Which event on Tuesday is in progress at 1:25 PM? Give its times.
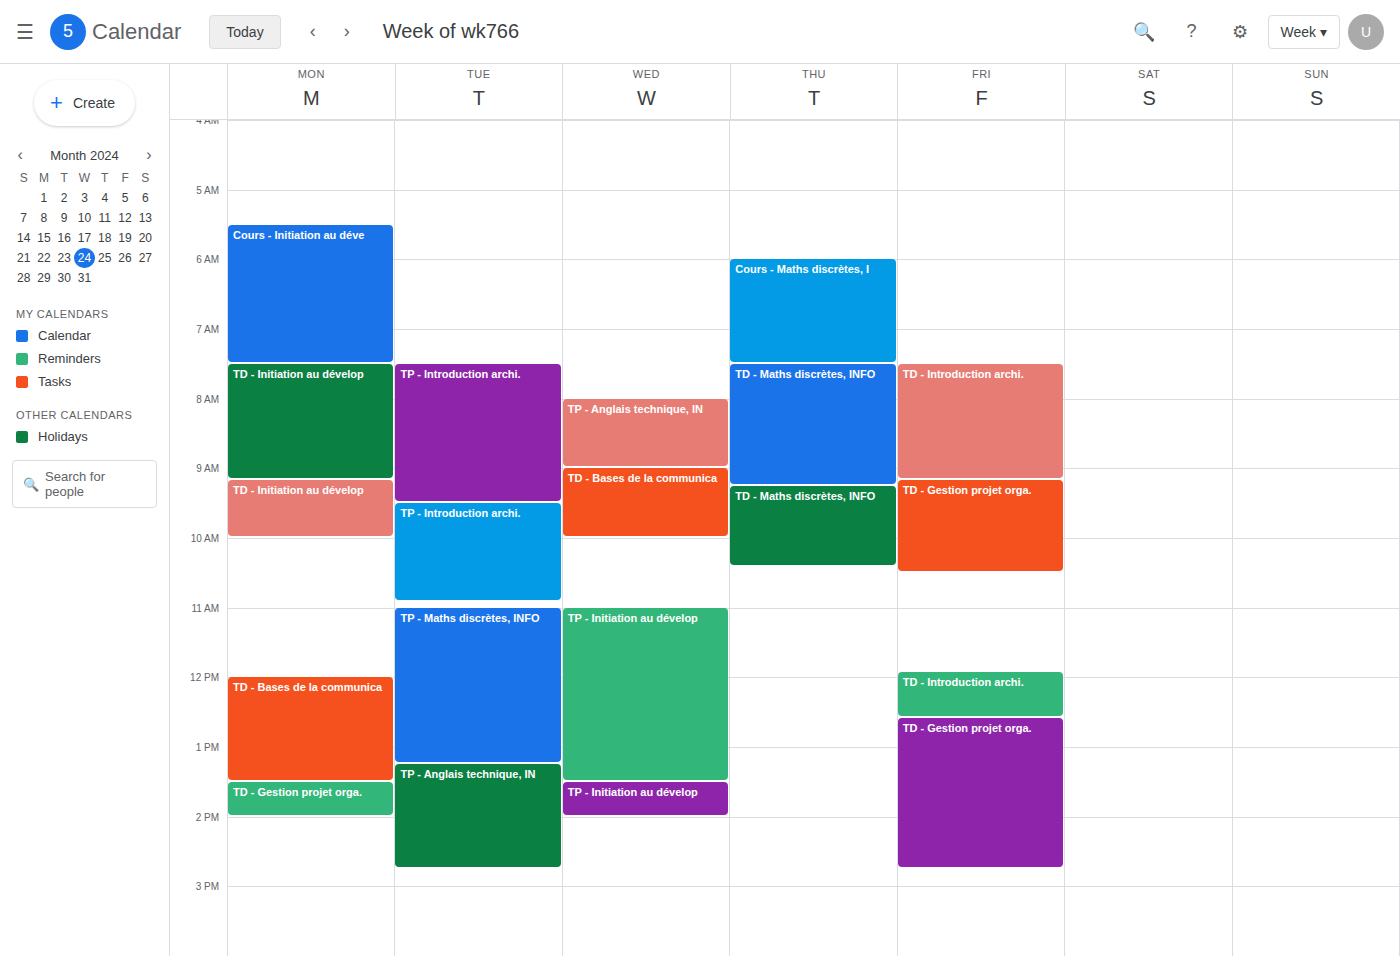
"TP - Anglais technique, IN", 1:15 PM to 2:45 PM